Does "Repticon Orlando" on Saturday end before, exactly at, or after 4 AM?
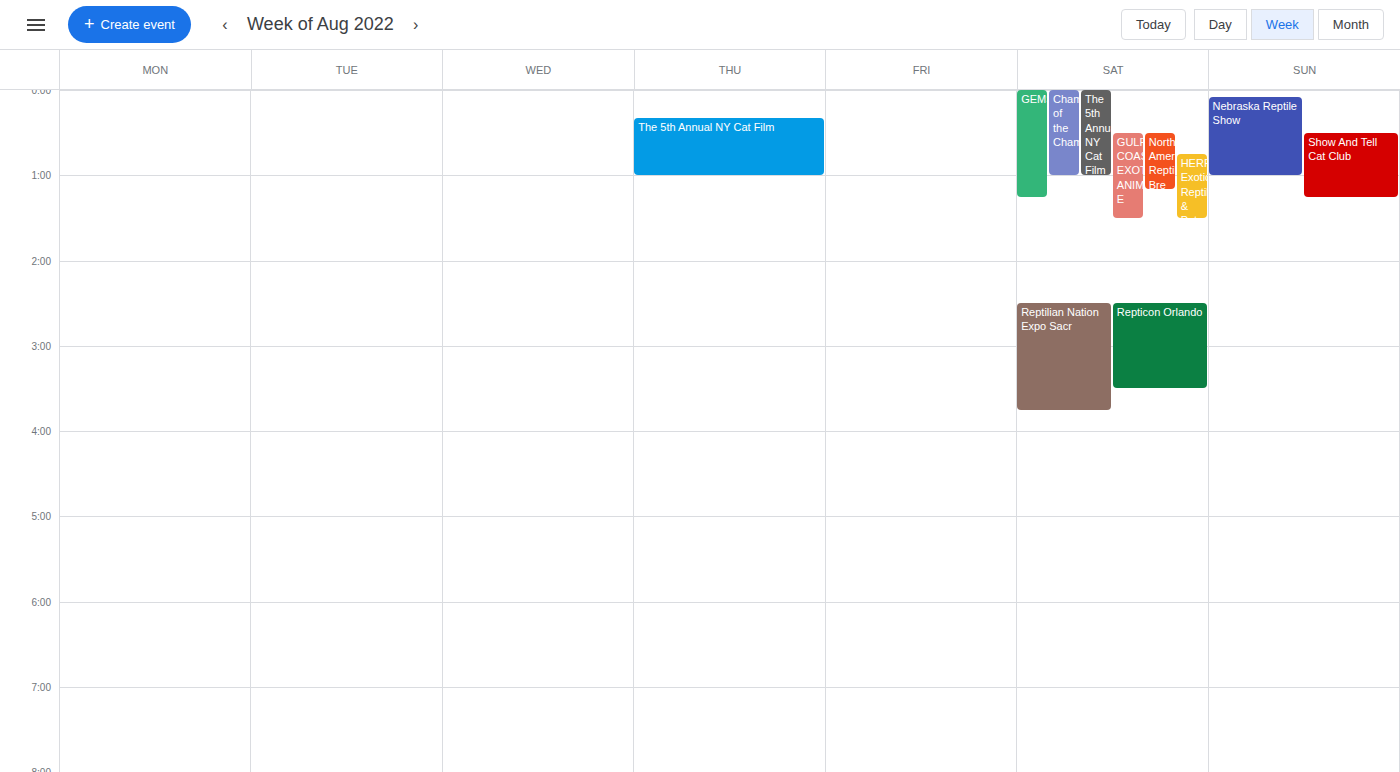
3:30 AM -- before 4 AM, 30 minutes above the 4 AM line.